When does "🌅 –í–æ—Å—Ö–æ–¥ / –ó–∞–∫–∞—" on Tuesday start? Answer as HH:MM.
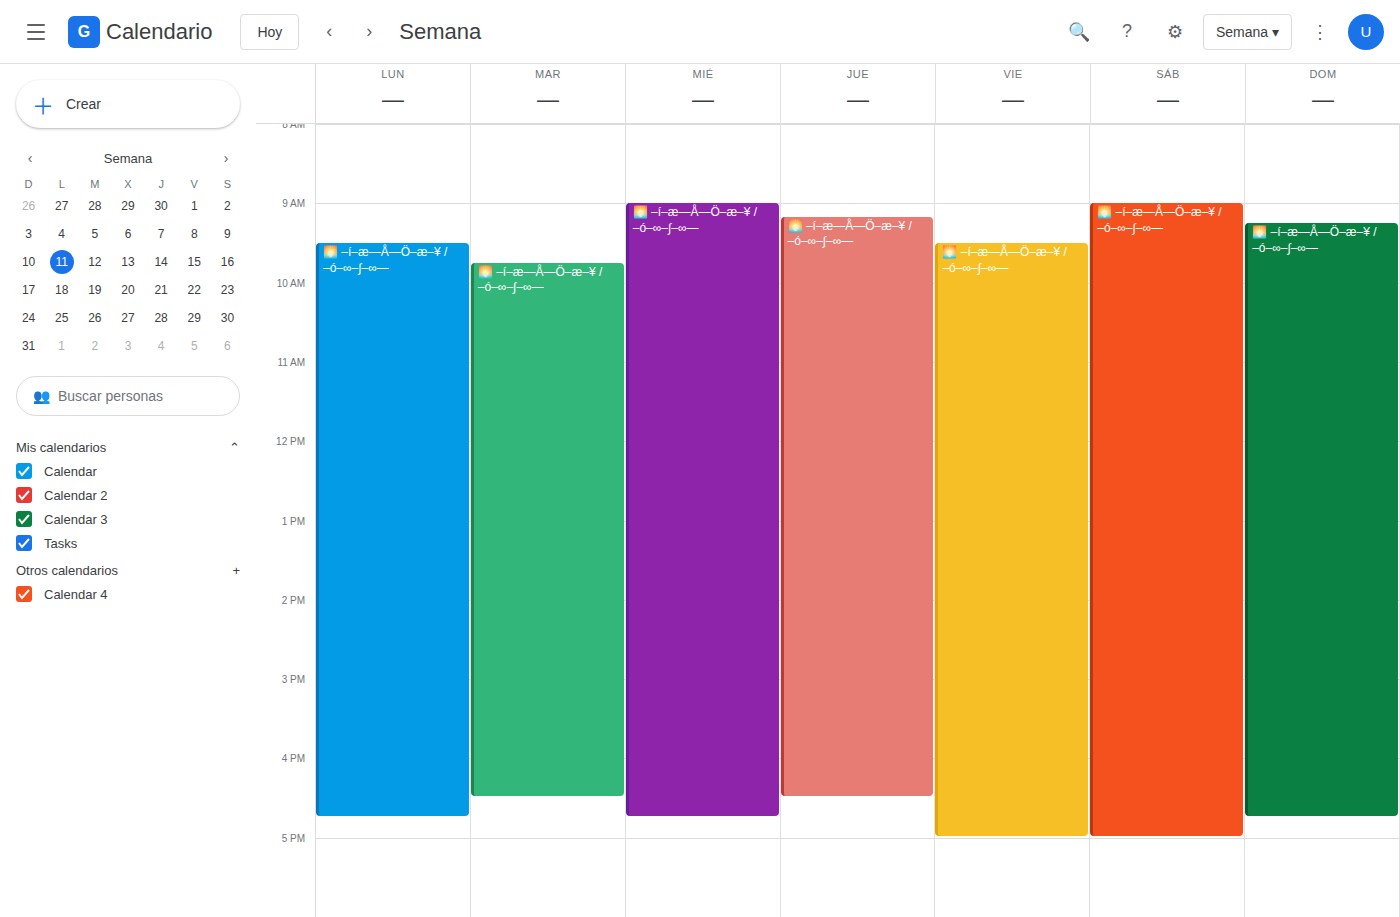
09:45